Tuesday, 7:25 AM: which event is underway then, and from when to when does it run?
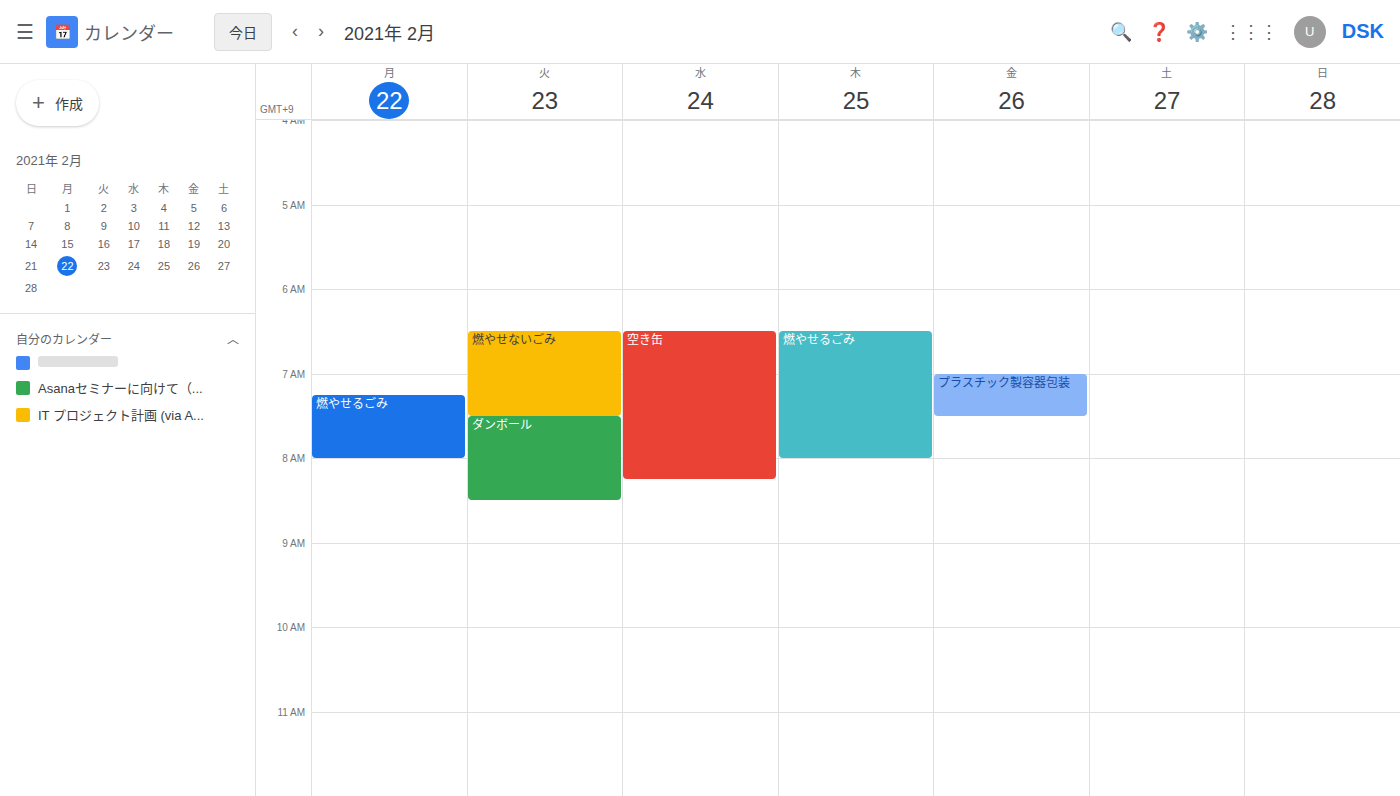
"燃やせないごみ", 6:30 AM to 7:30 AM